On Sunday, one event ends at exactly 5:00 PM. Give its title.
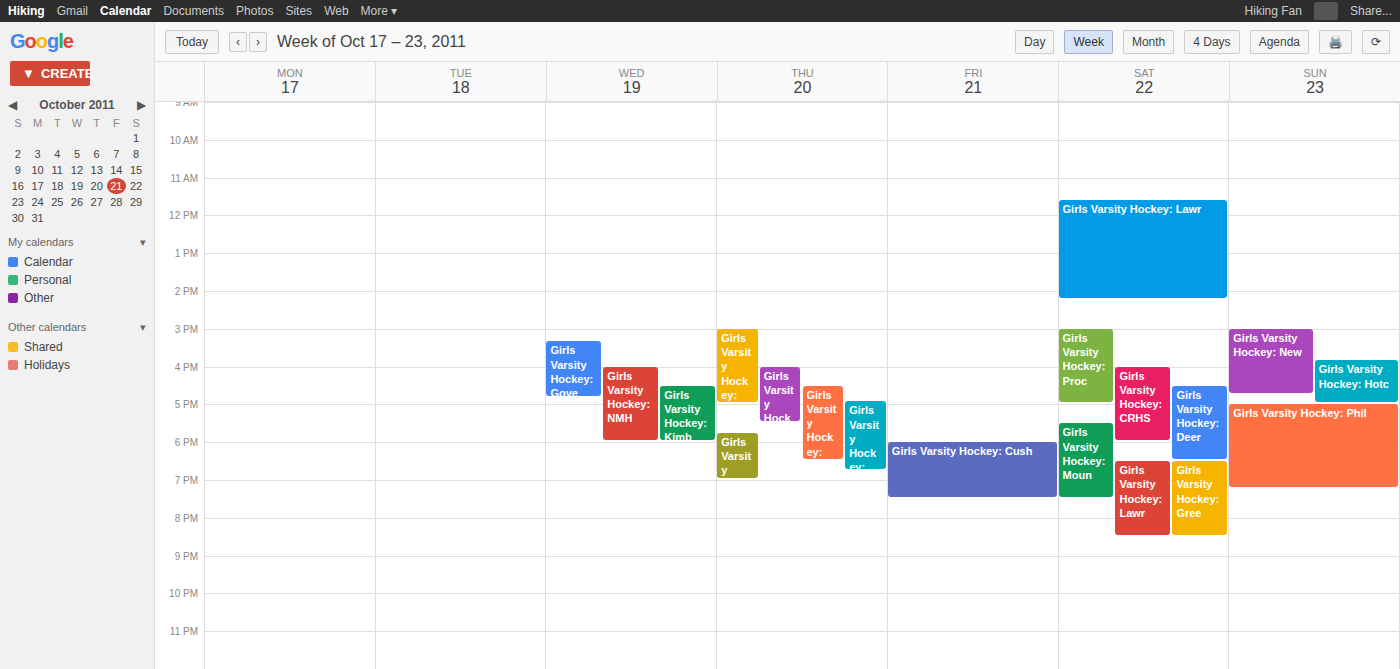
"Girls Varsity Hockey: Hotc"